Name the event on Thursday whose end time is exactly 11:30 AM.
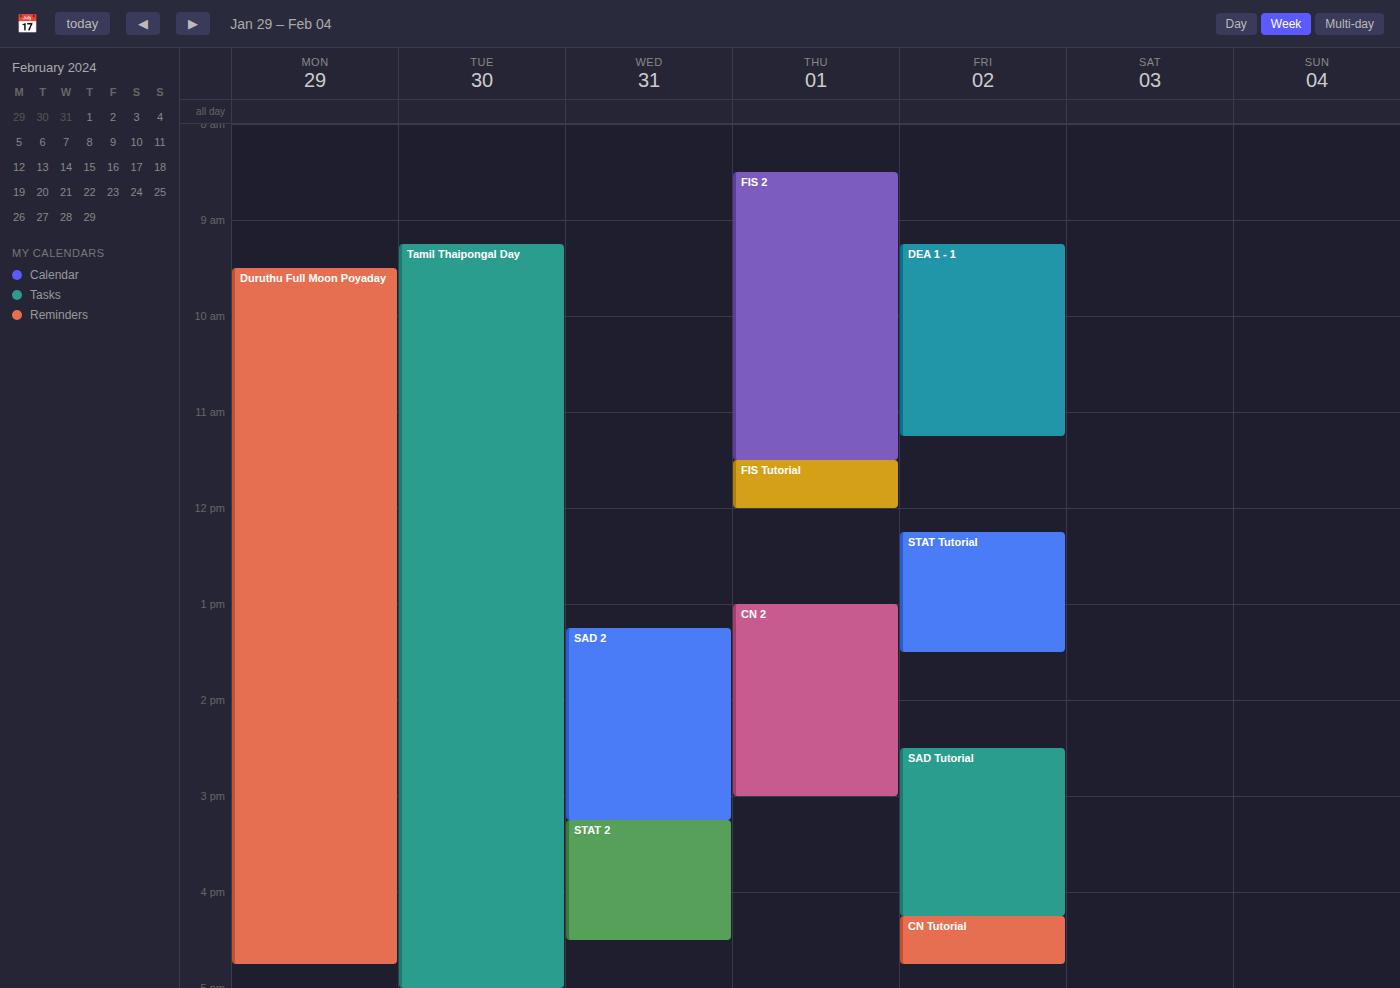
"FIS 2"